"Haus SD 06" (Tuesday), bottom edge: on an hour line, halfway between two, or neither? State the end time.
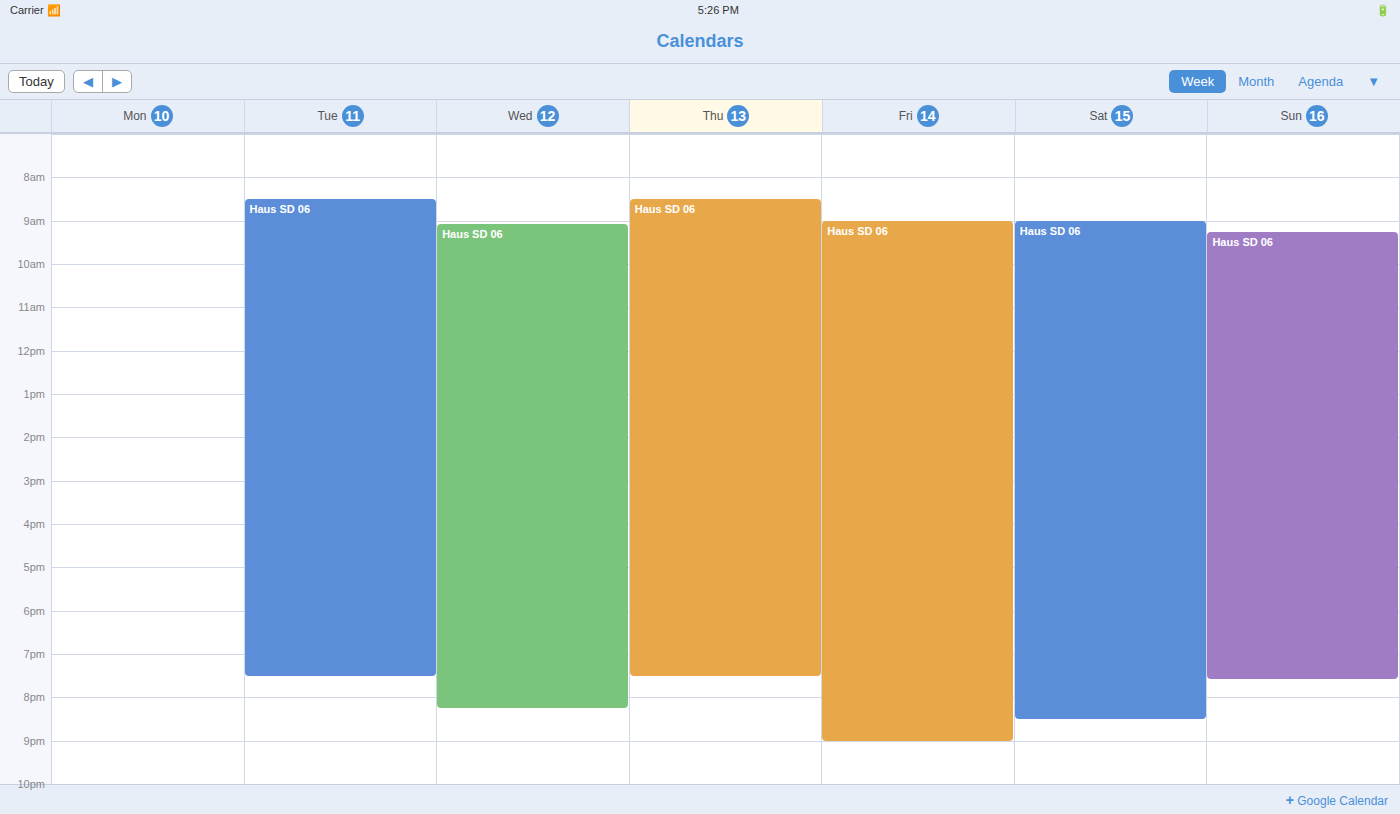
7:30 PM -- halfway between the 7 PM and 8 PM lines.